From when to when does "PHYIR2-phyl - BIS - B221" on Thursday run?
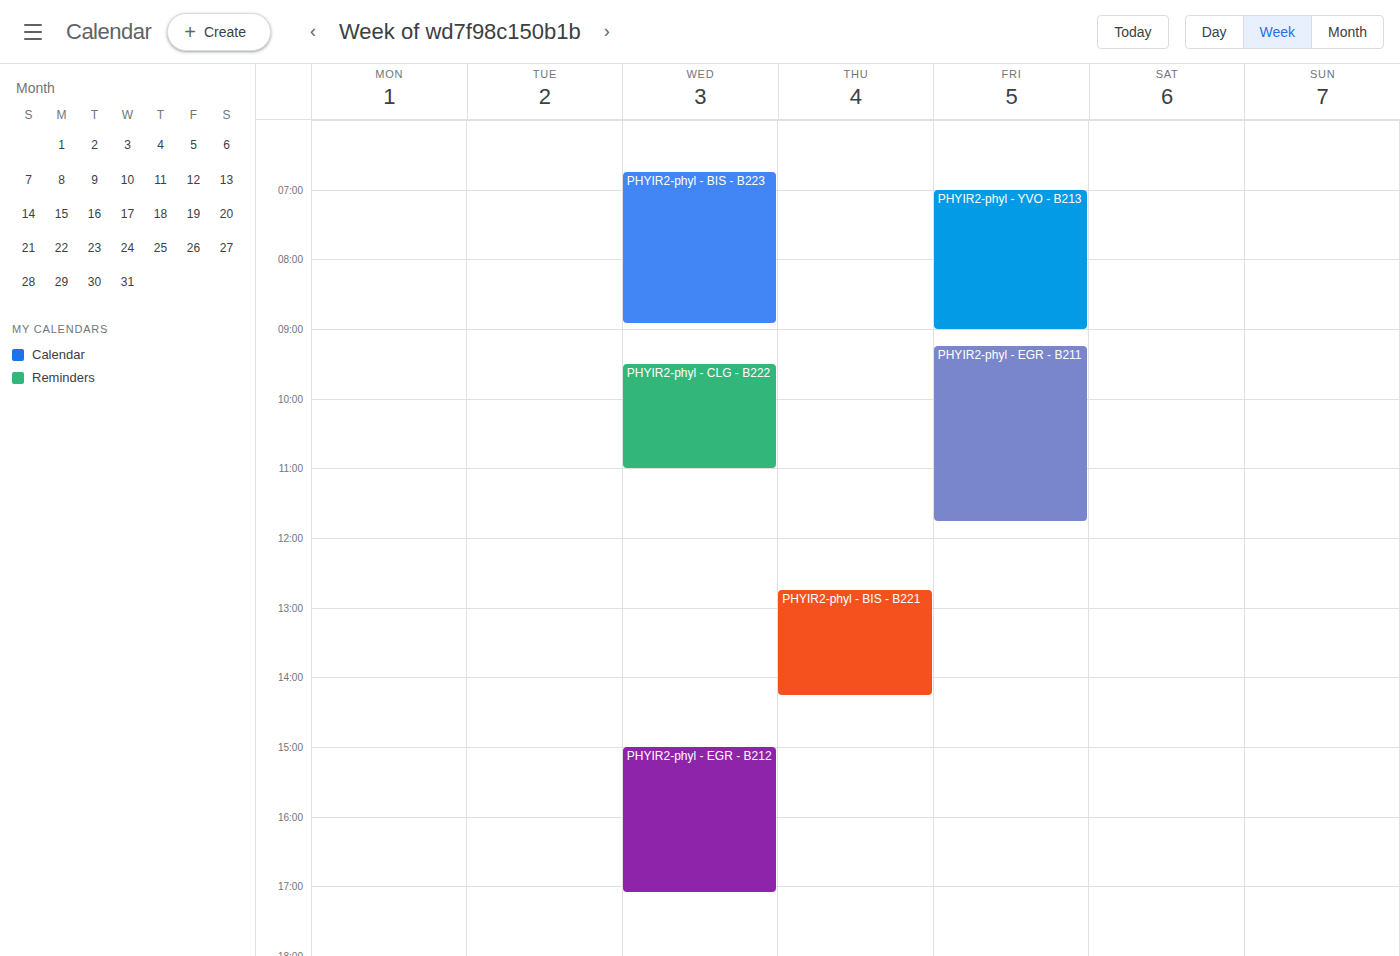
12:45 PM to 2:15 PM